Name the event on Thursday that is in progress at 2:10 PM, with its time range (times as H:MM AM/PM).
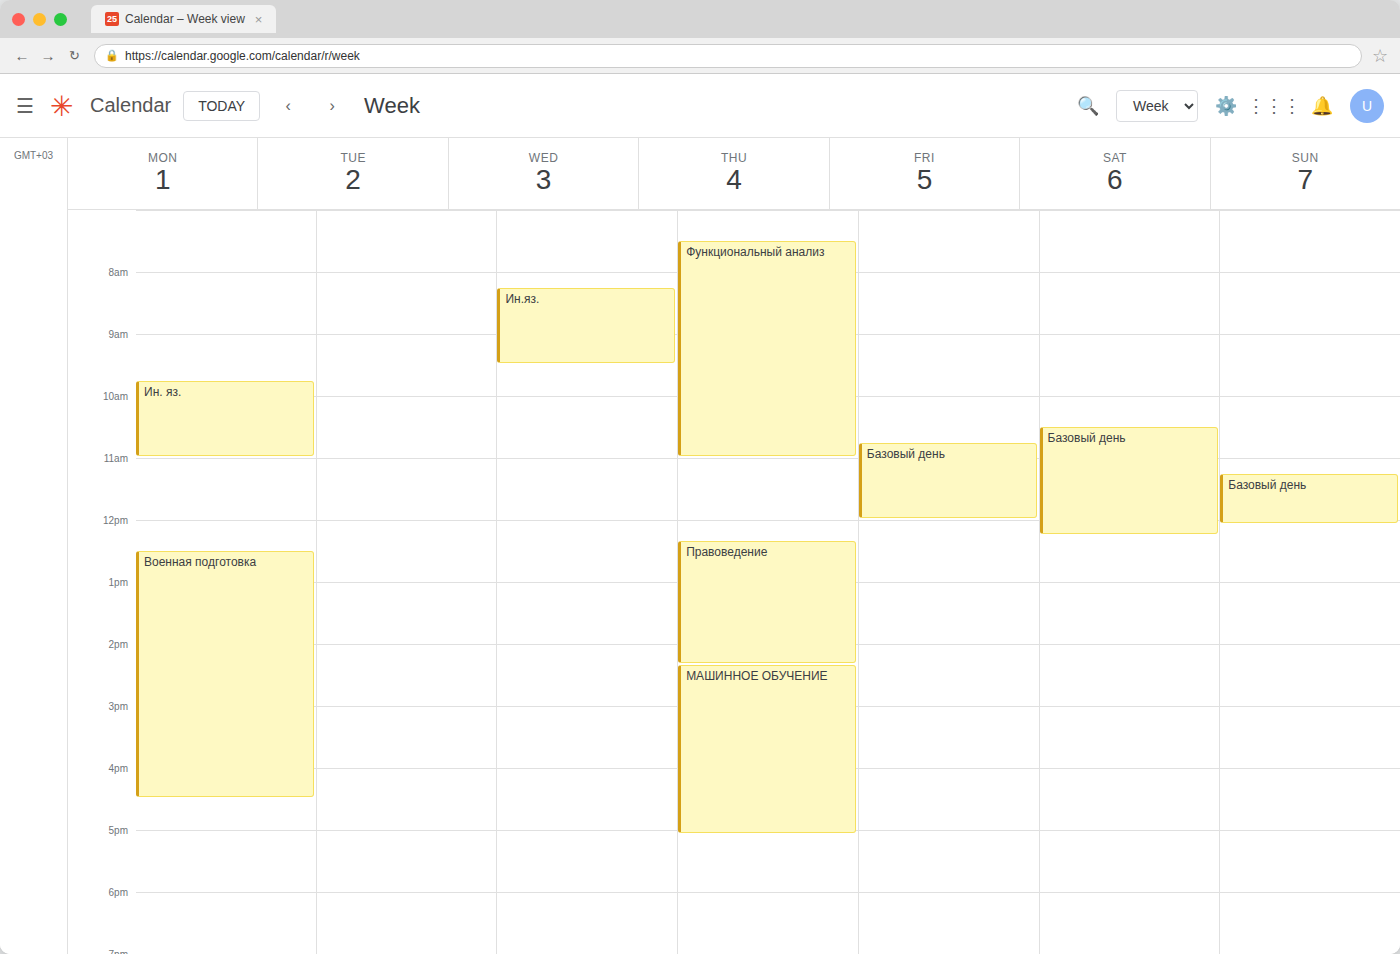
"Правоведение", 12:20 PM to 2:20 PM